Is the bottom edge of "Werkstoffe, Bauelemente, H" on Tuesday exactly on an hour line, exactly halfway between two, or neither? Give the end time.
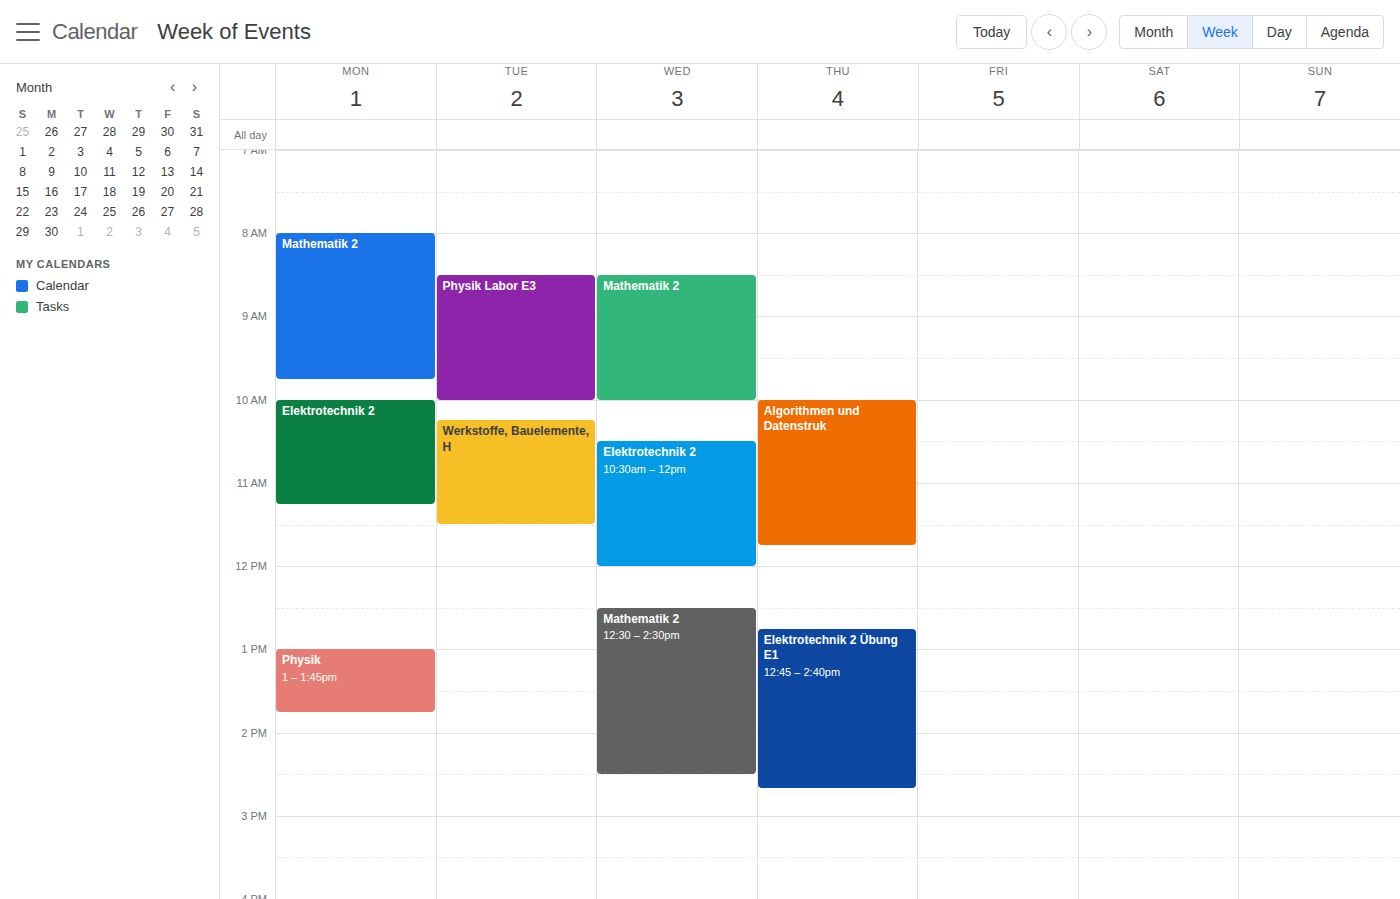
11:30 AM -- halfway between the 11 AM and 12 PM lines.